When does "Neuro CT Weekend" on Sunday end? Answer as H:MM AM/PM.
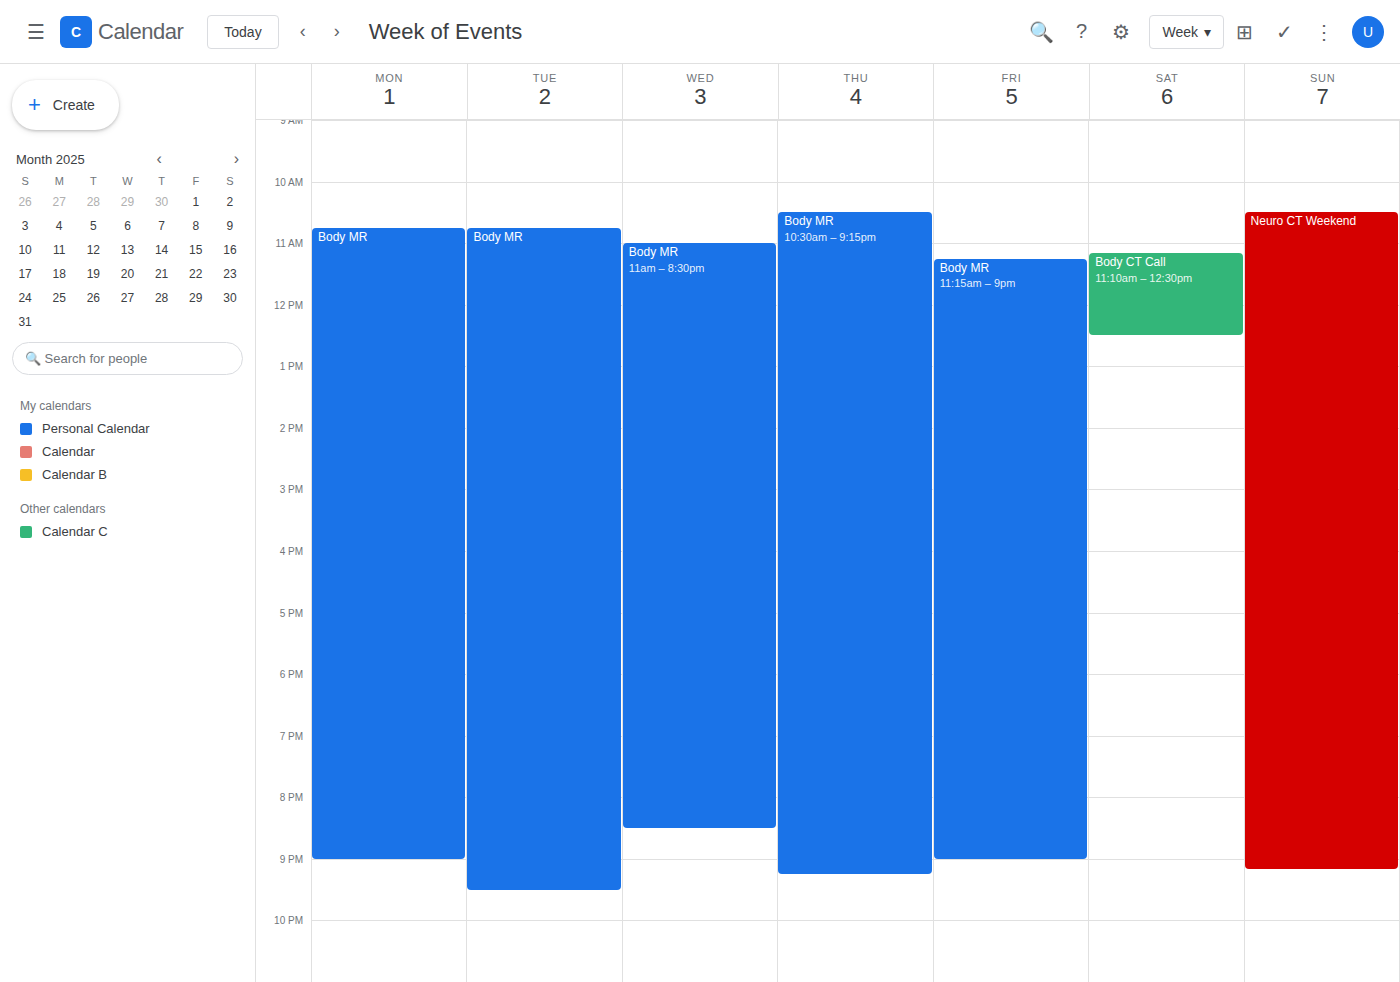
9:10 PM